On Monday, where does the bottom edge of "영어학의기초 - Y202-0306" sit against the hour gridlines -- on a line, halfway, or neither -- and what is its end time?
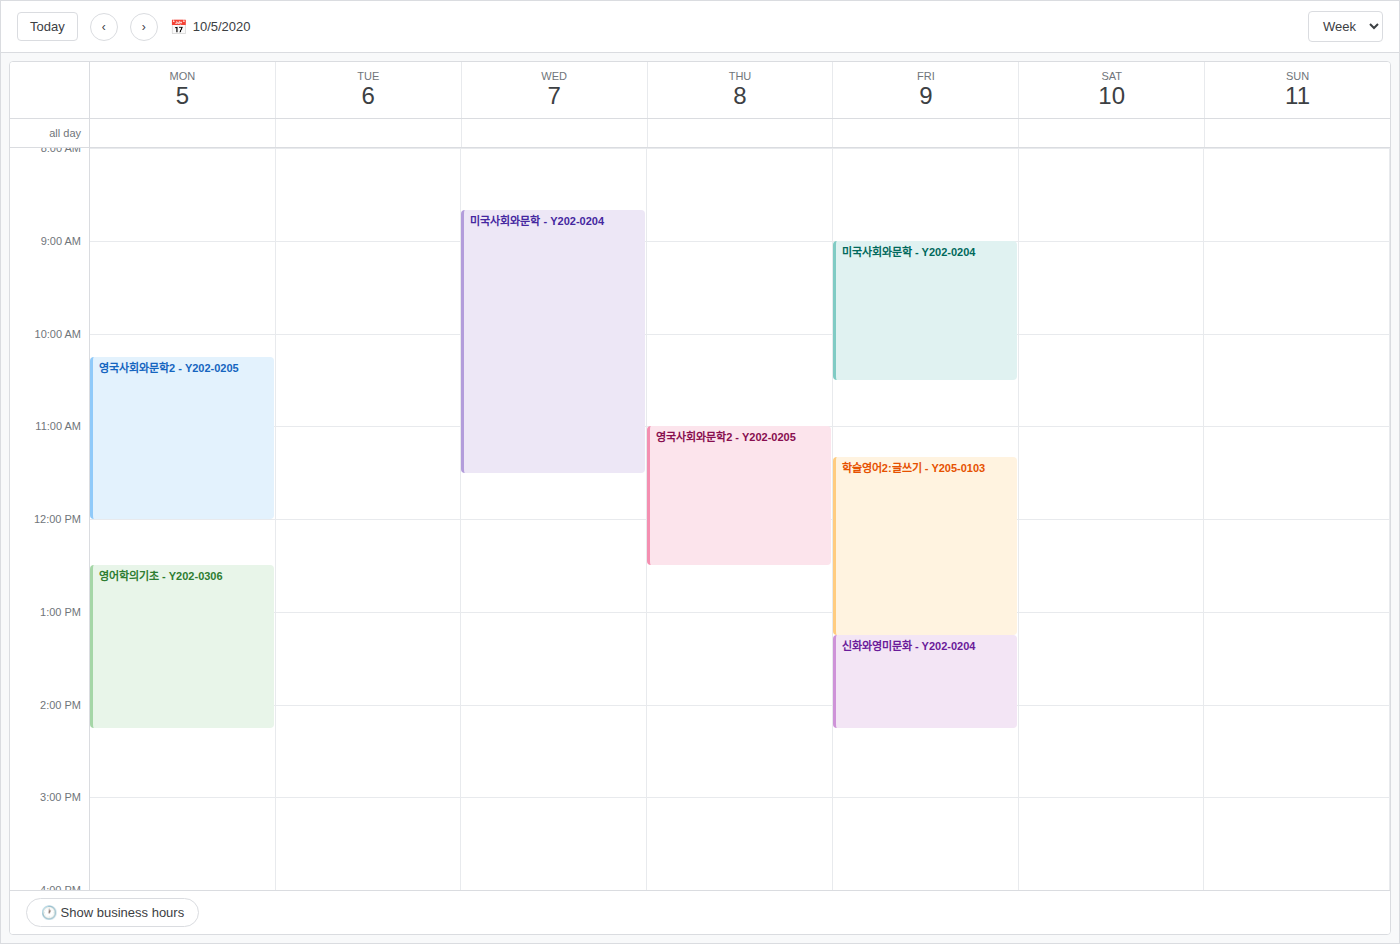
14:15 -- neither: a quarter of the way from the 14:00 line to the 15:00 line.